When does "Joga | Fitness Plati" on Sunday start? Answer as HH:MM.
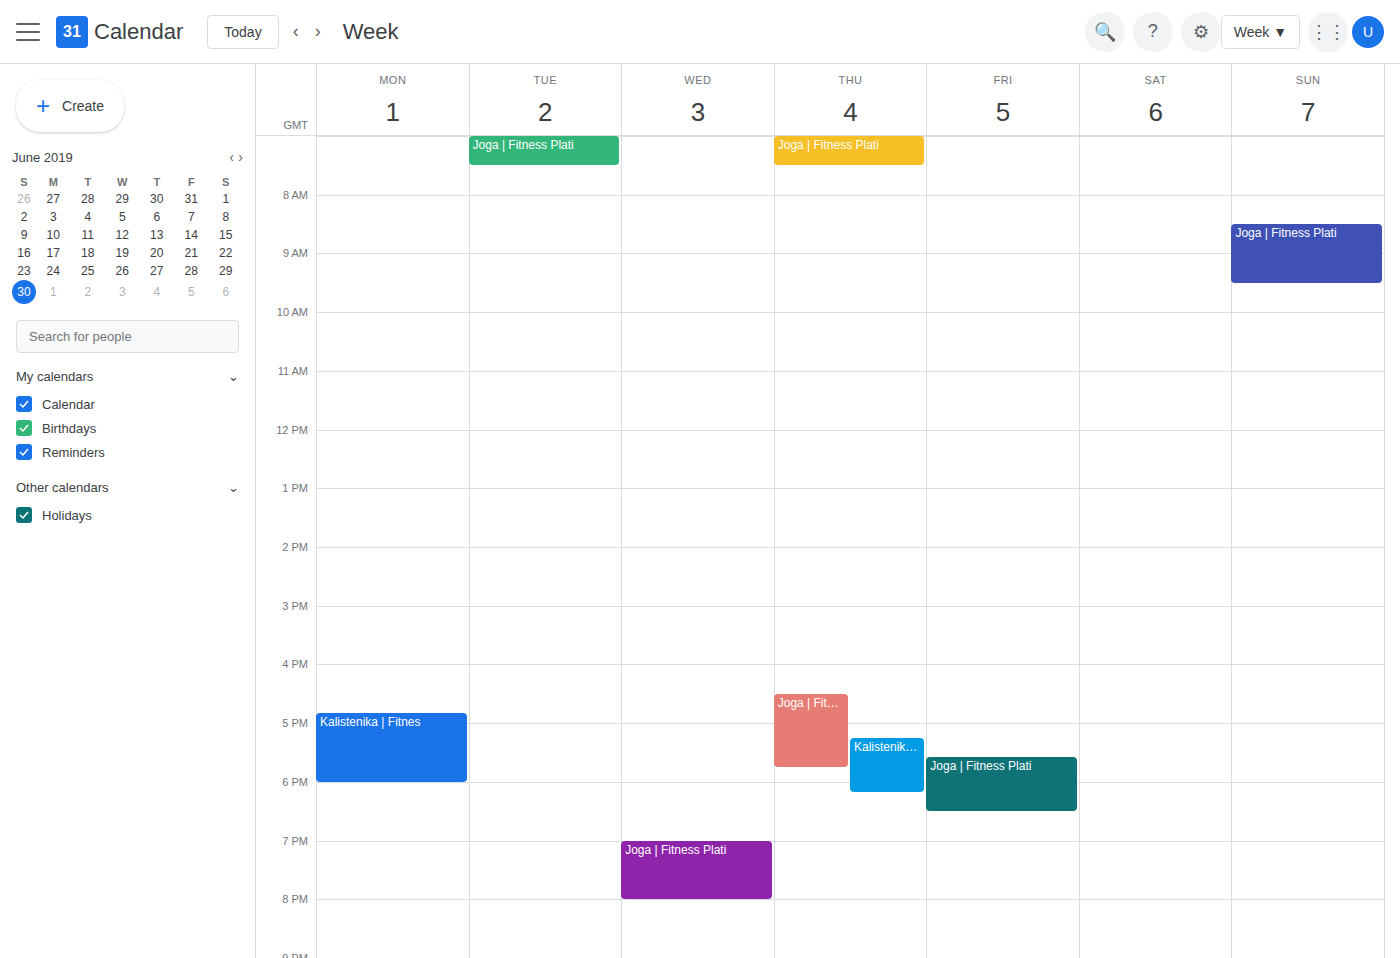
08:30